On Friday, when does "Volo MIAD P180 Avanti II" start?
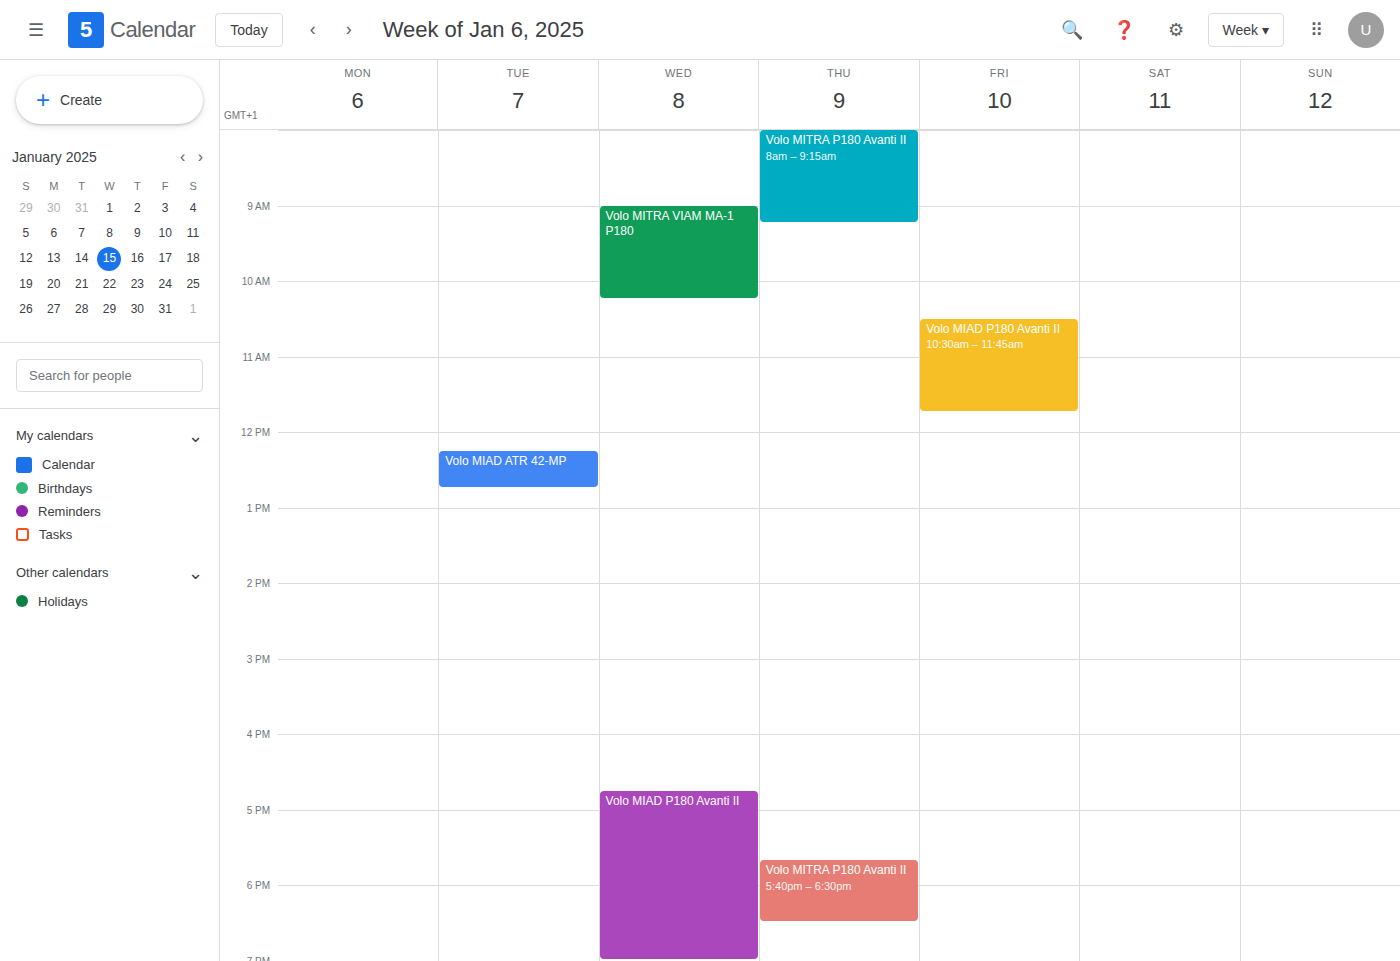
10:30 AM